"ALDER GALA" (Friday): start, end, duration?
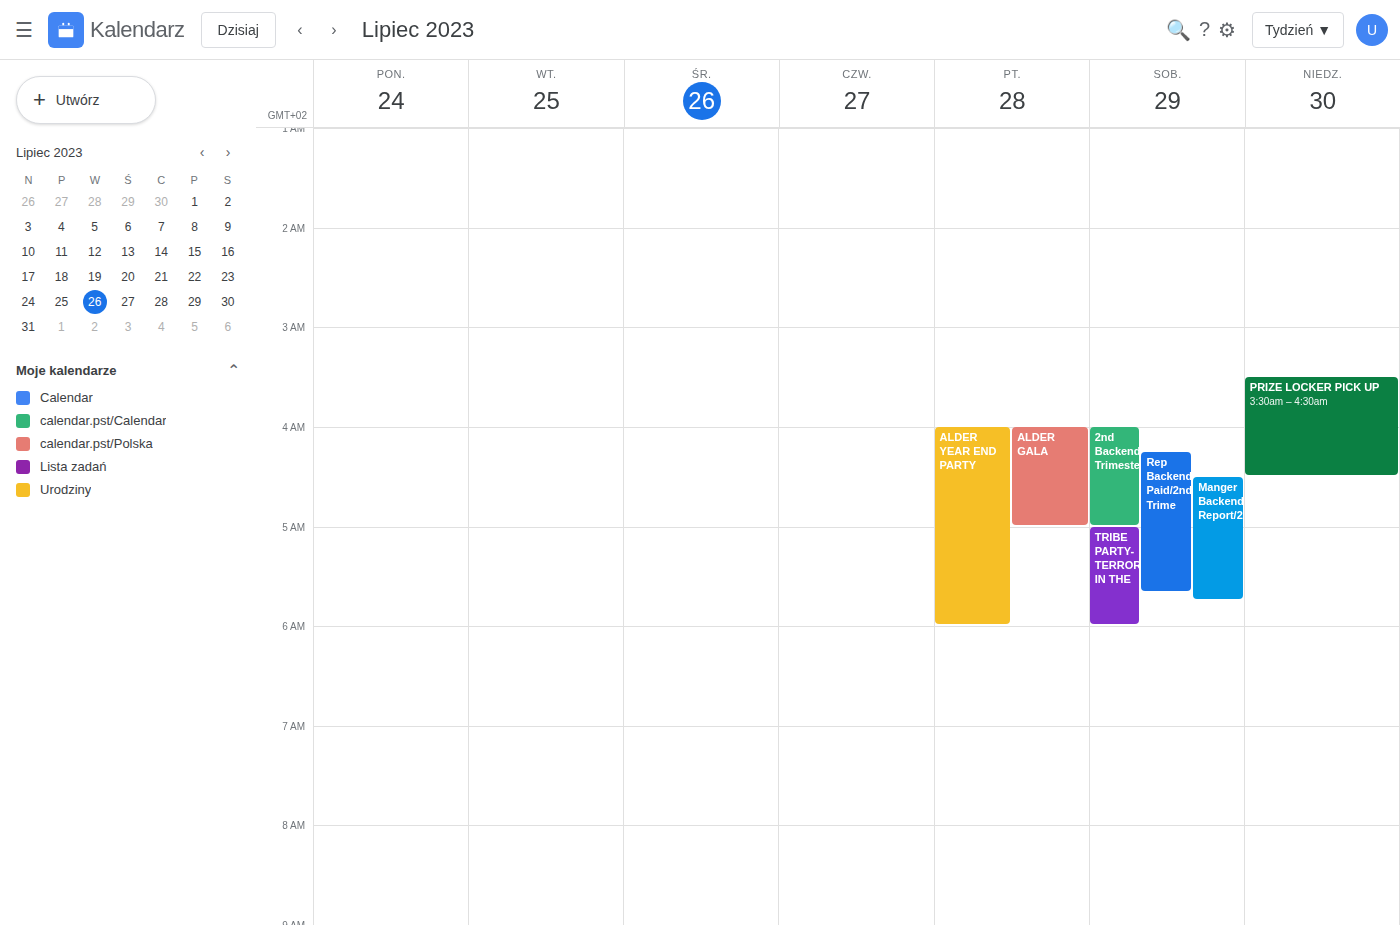
4:00 AM to 5:00 AM, 1 hour